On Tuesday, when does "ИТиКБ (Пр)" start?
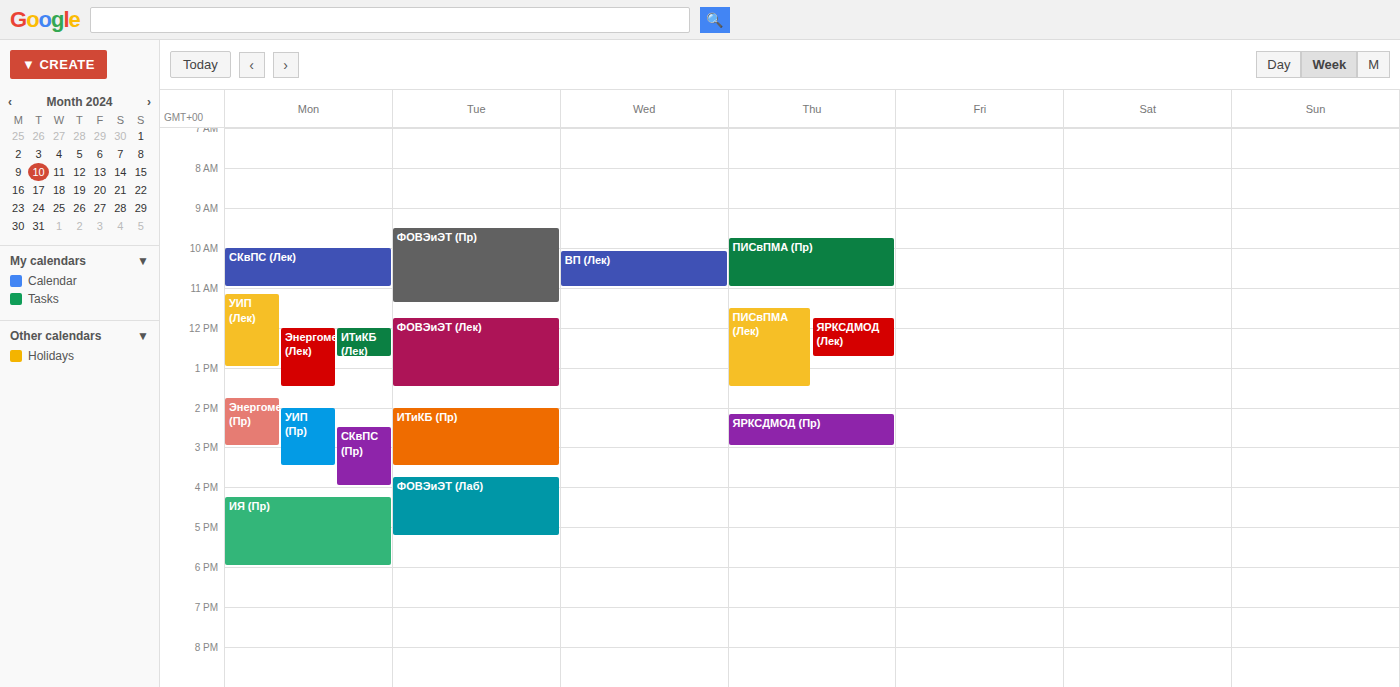
2:00 PM